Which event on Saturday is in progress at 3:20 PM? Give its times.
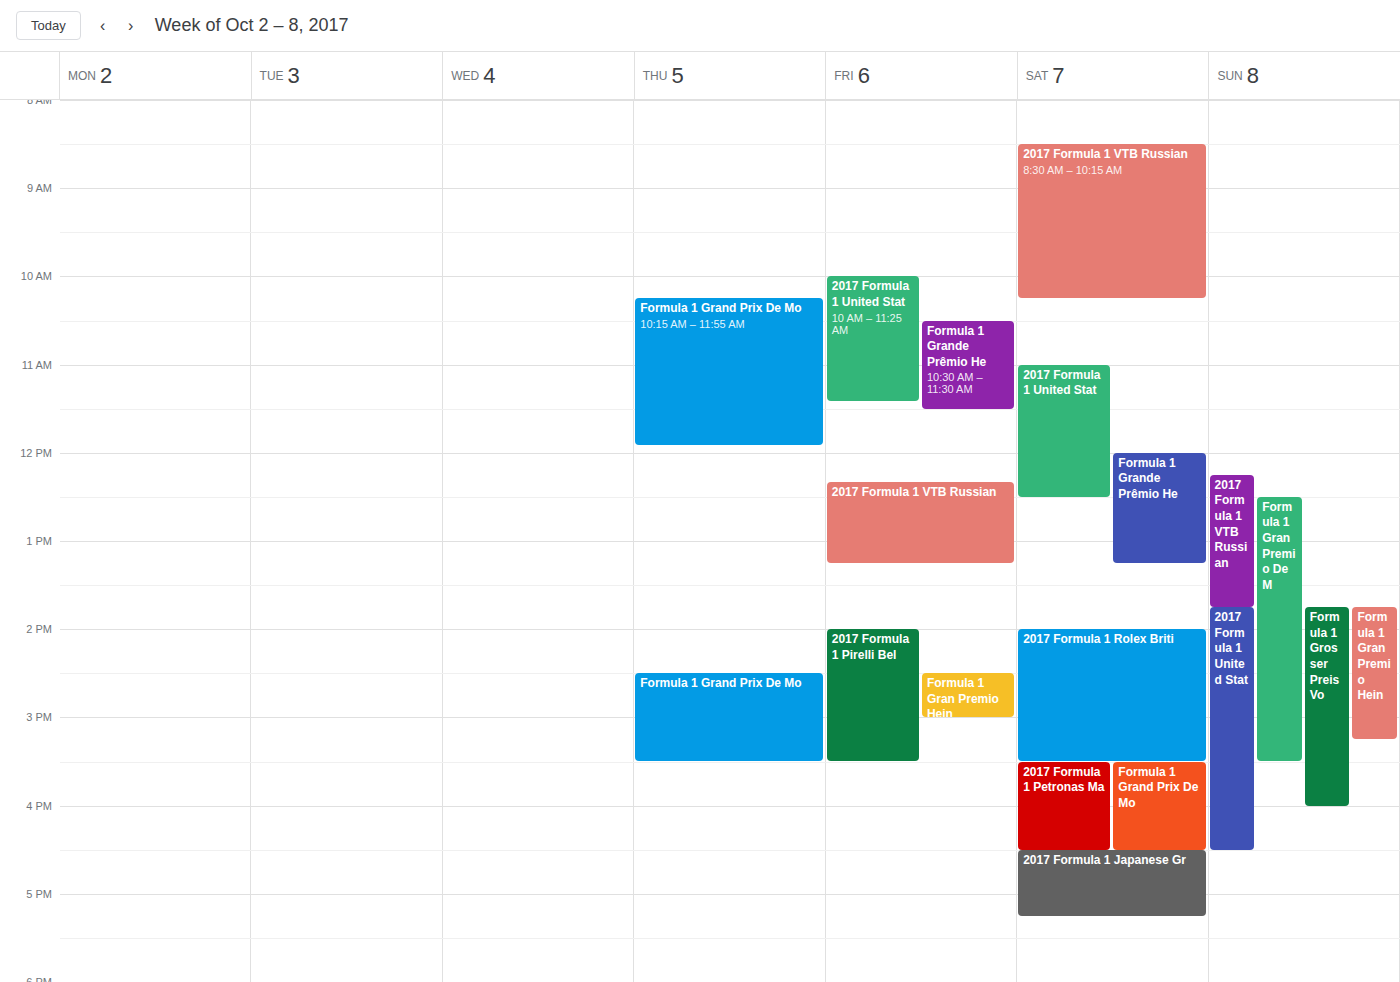
"2017 Formula 1 Rolex Briti", 2:00 PM to 3:30 PM